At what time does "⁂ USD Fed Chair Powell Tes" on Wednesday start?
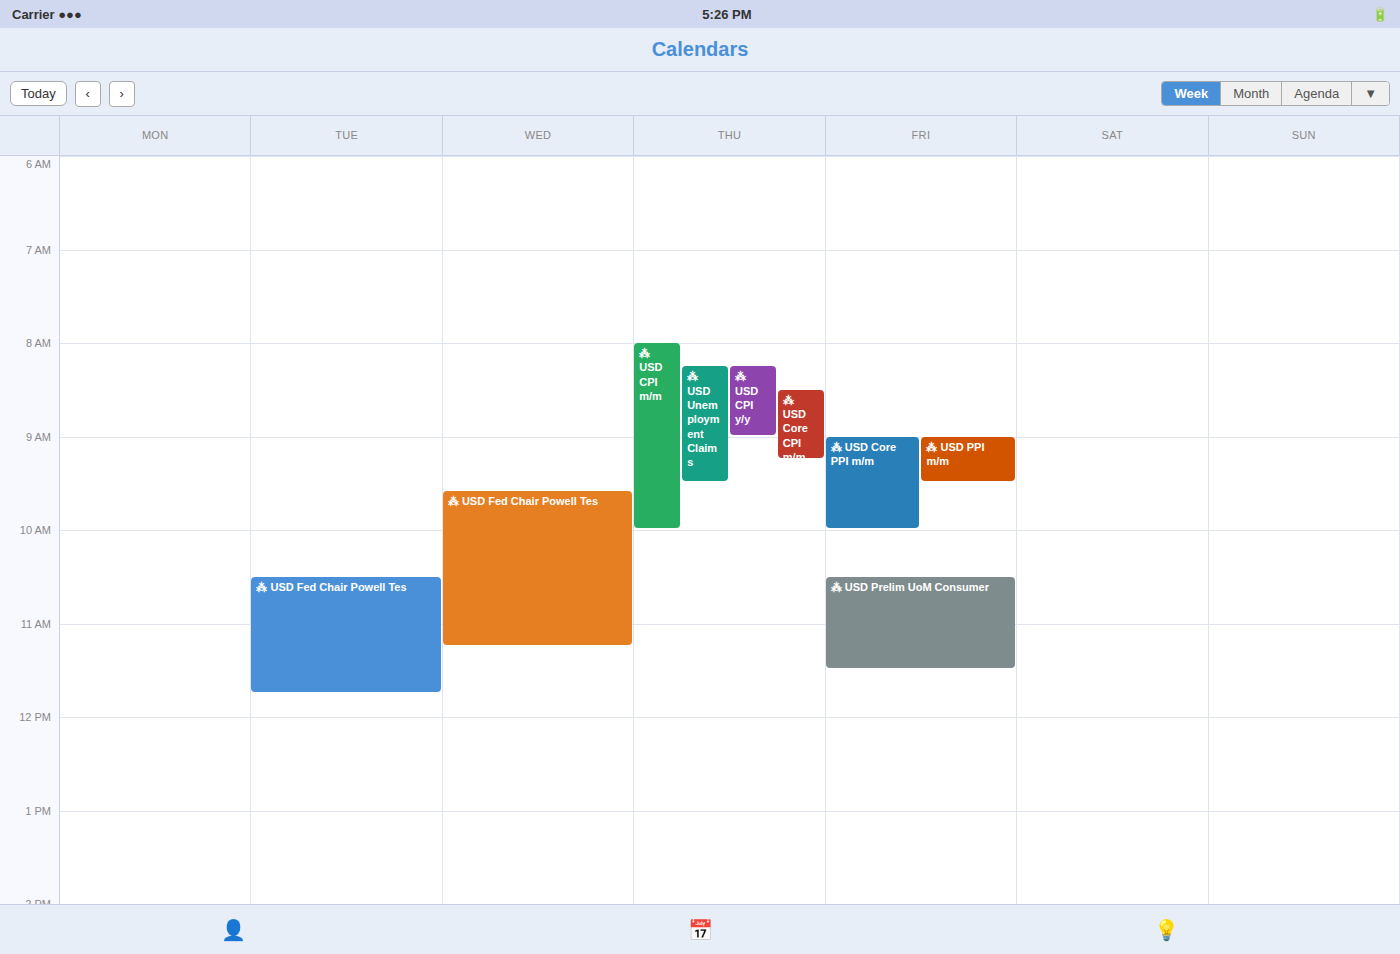
9:35 AM